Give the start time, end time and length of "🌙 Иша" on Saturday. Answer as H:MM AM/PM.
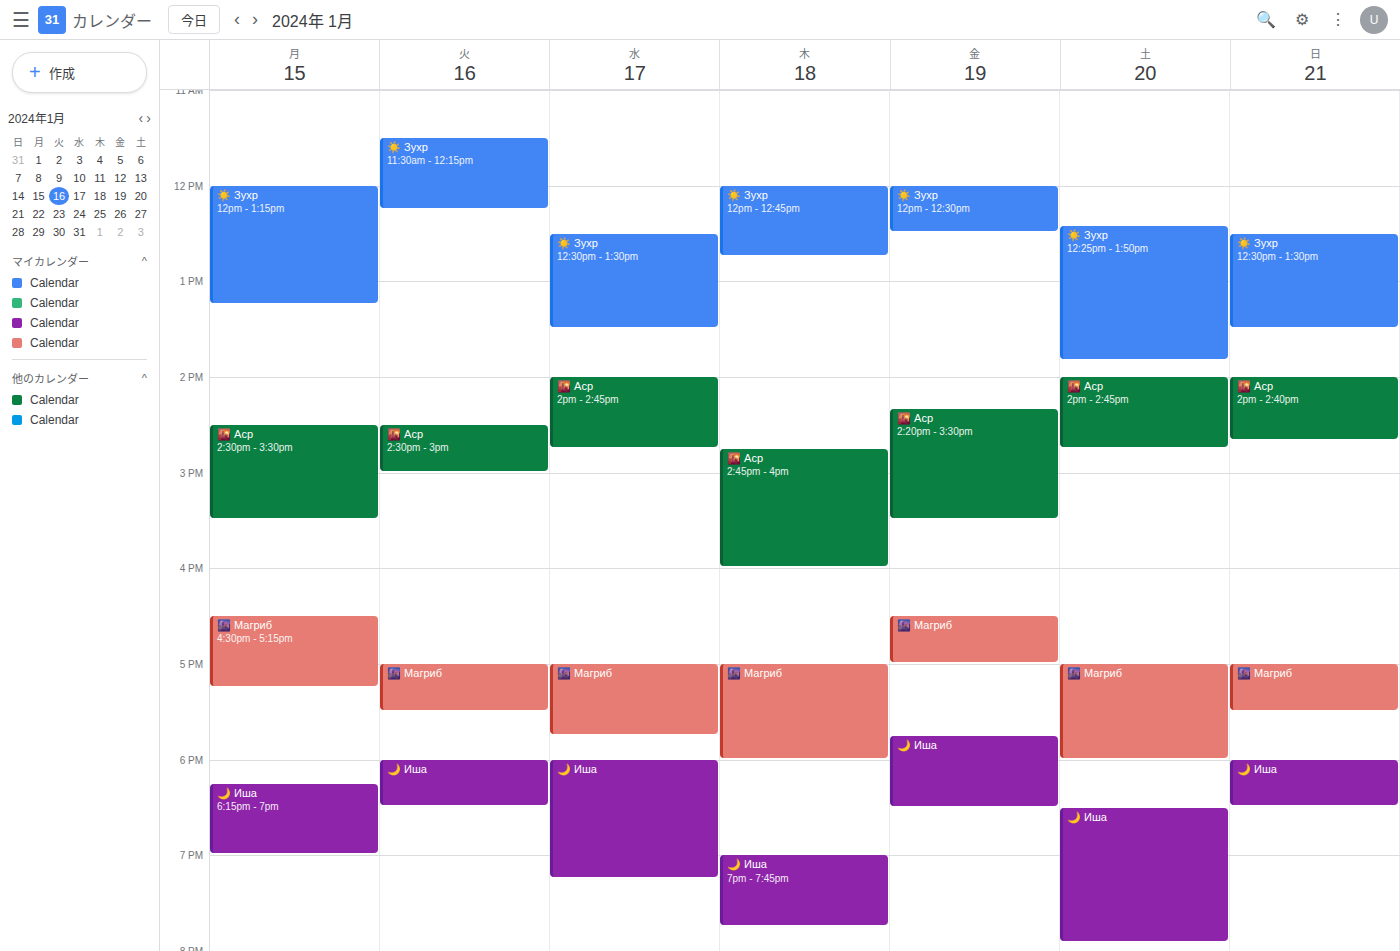
6:30 PM to 7:55 PM, 1 hour 25 minutes